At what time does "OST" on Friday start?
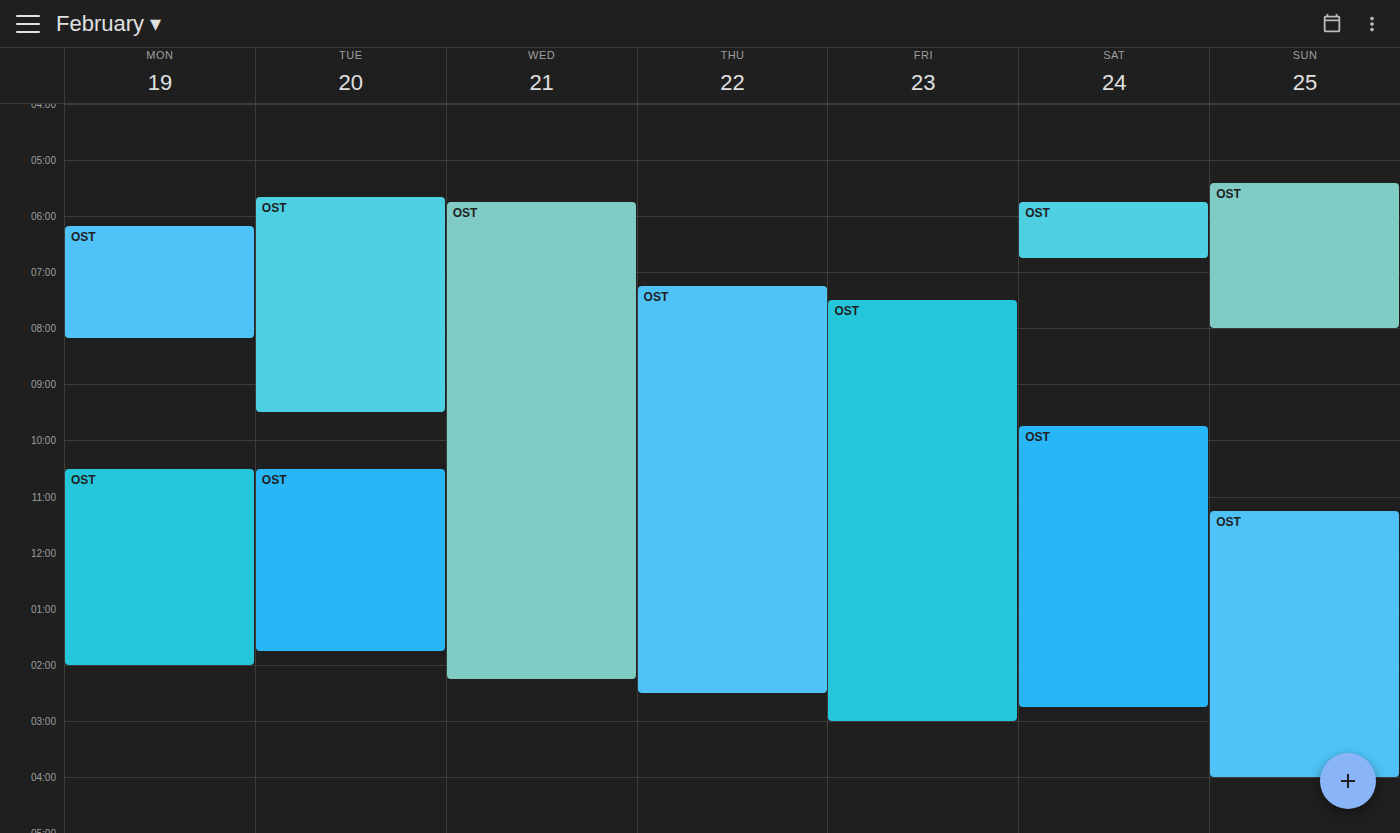
7:30 AM